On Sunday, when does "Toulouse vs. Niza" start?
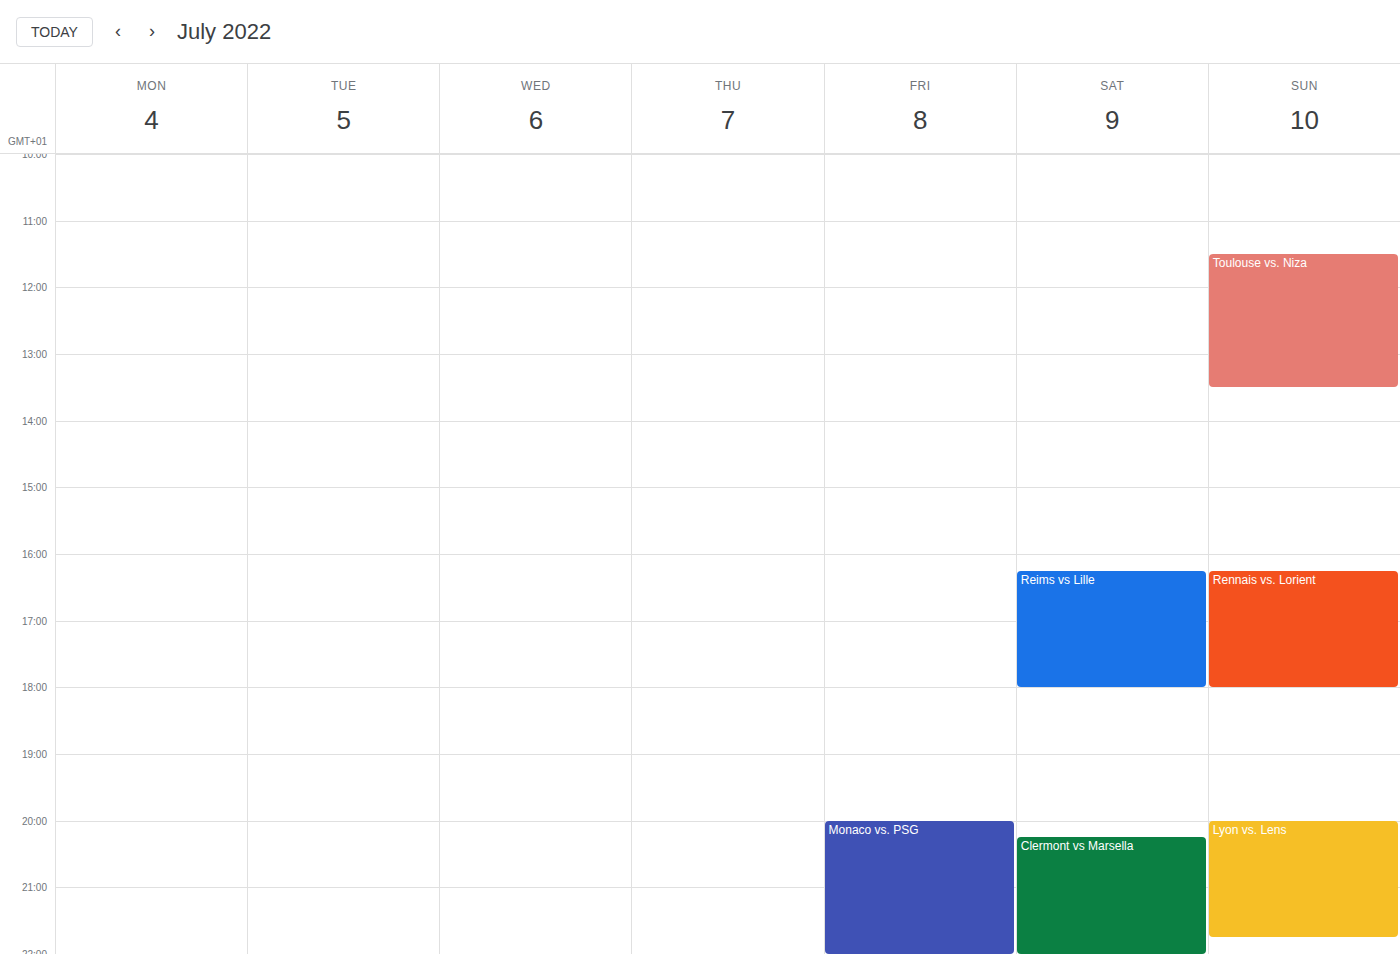
11:30 AM